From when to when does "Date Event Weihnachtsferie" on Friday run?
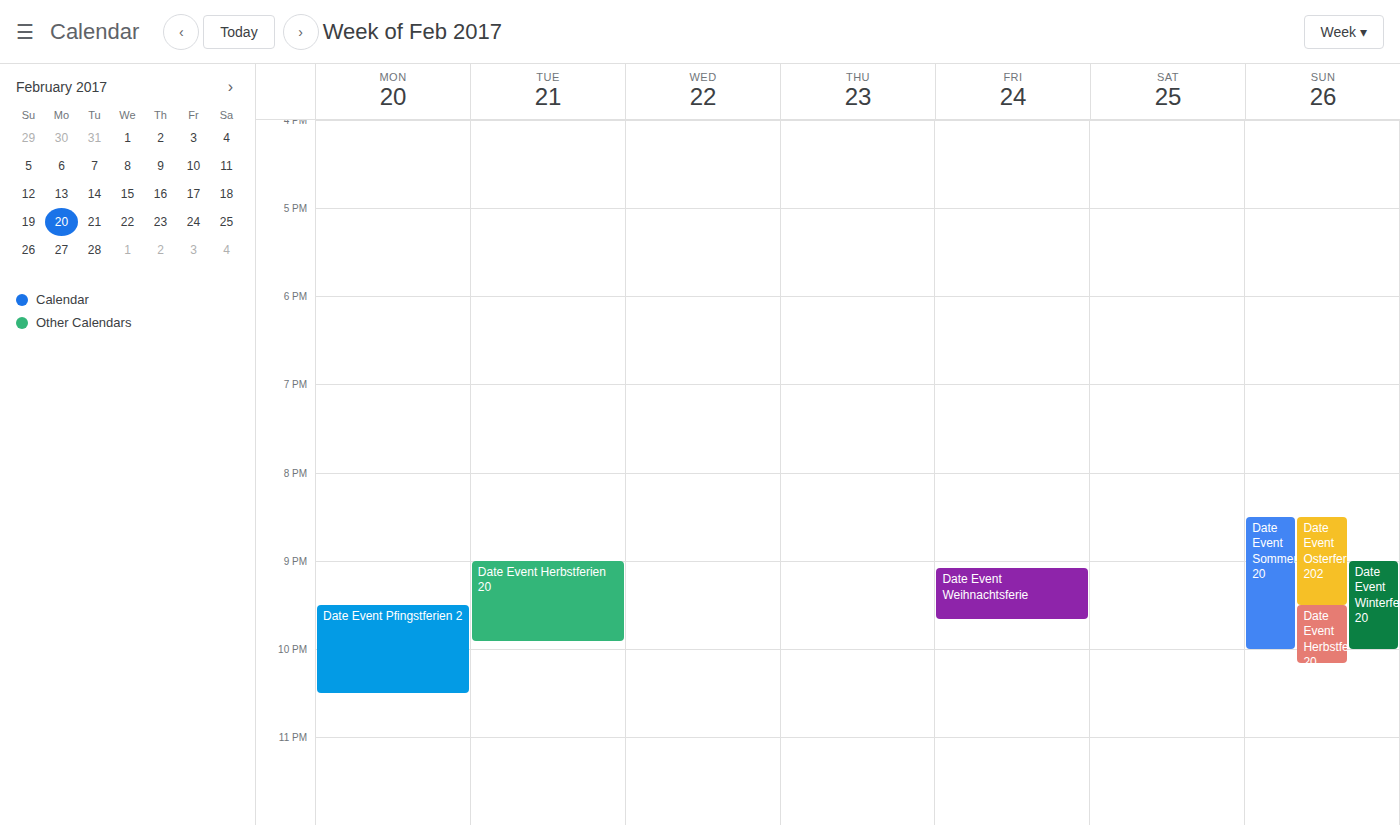
9:05 PM to 9:40 PM